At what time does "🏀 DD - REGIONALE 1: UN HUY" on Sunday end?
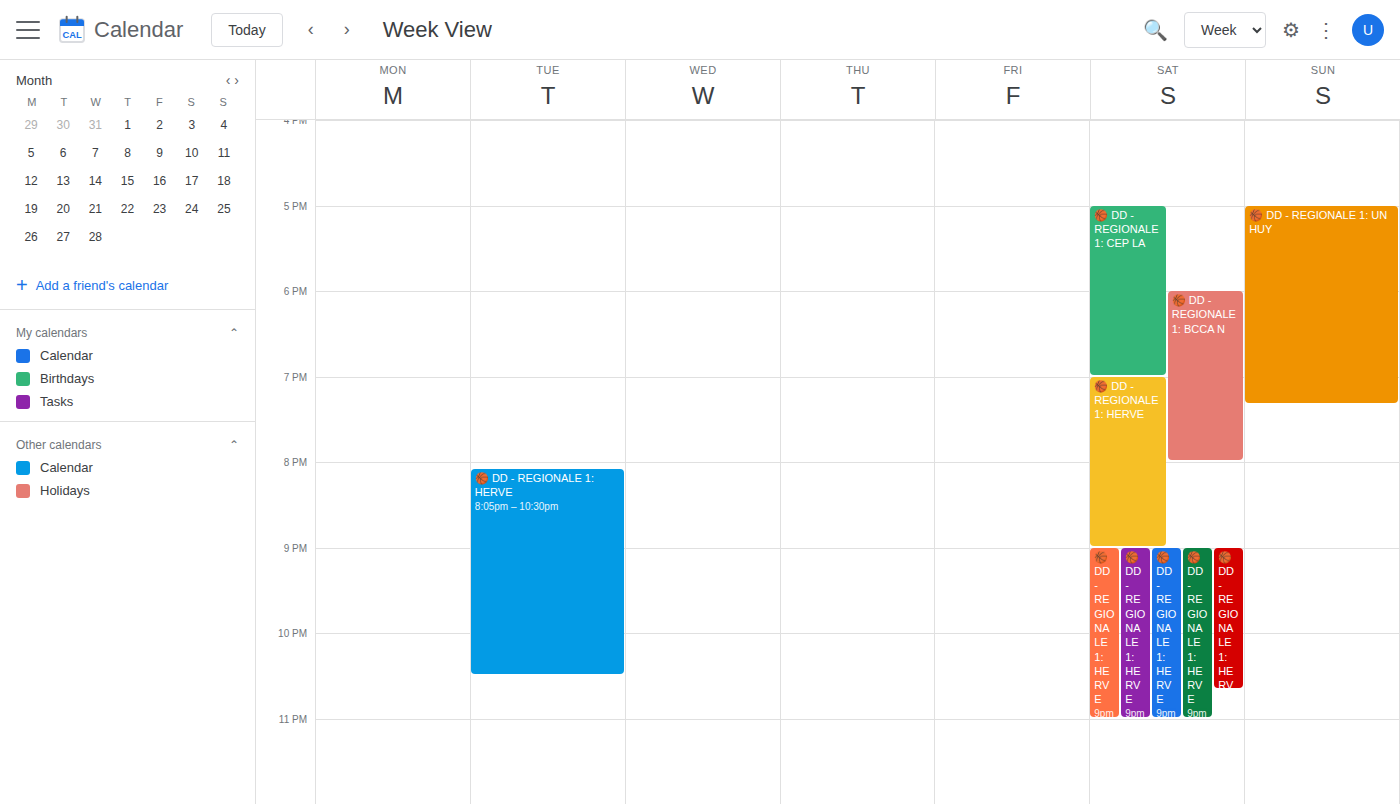
7:20 PM